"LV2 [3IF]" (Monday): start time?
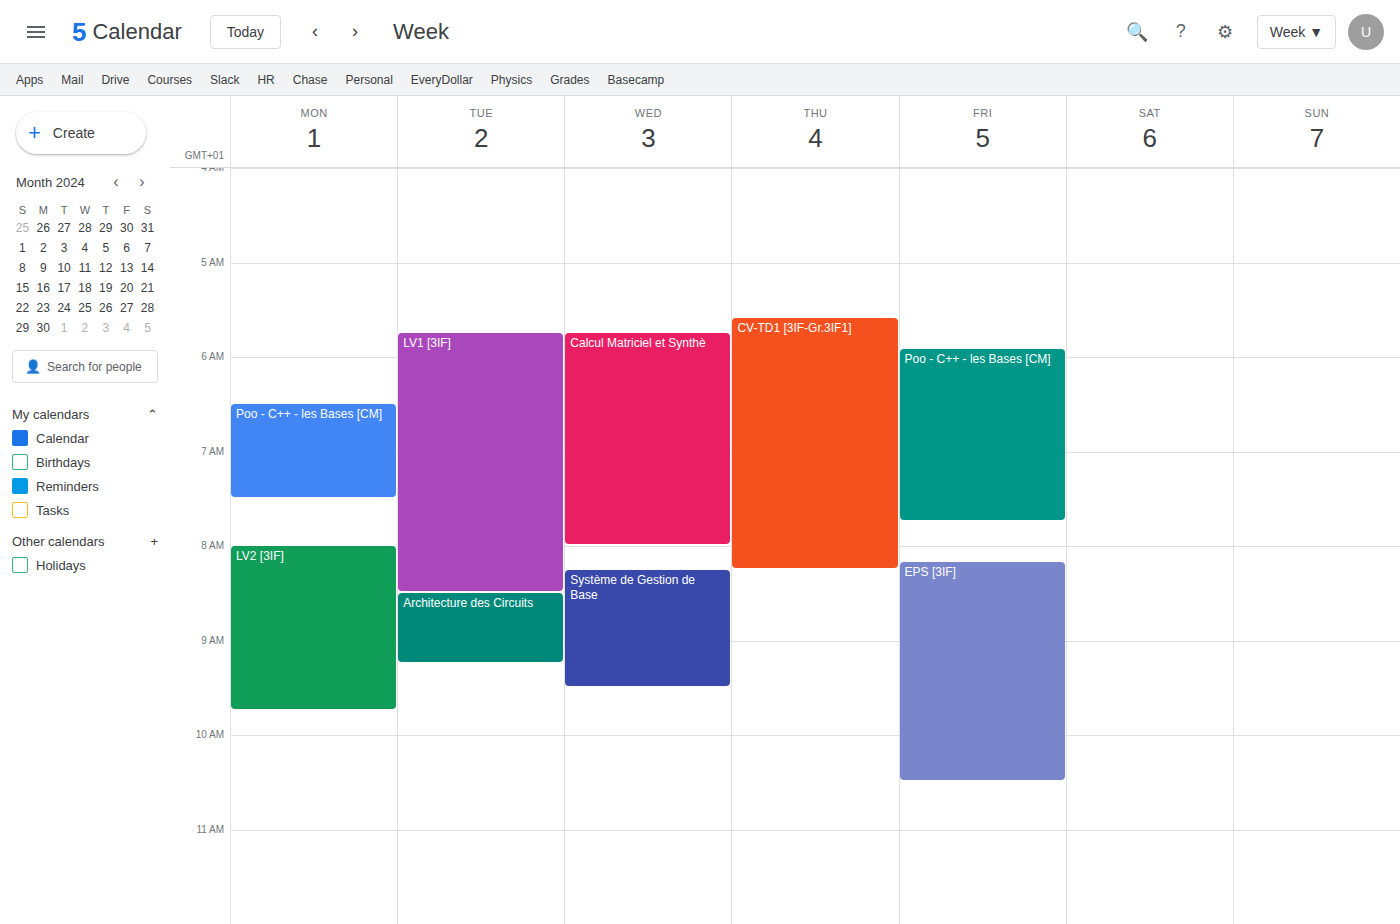
8:00 AM